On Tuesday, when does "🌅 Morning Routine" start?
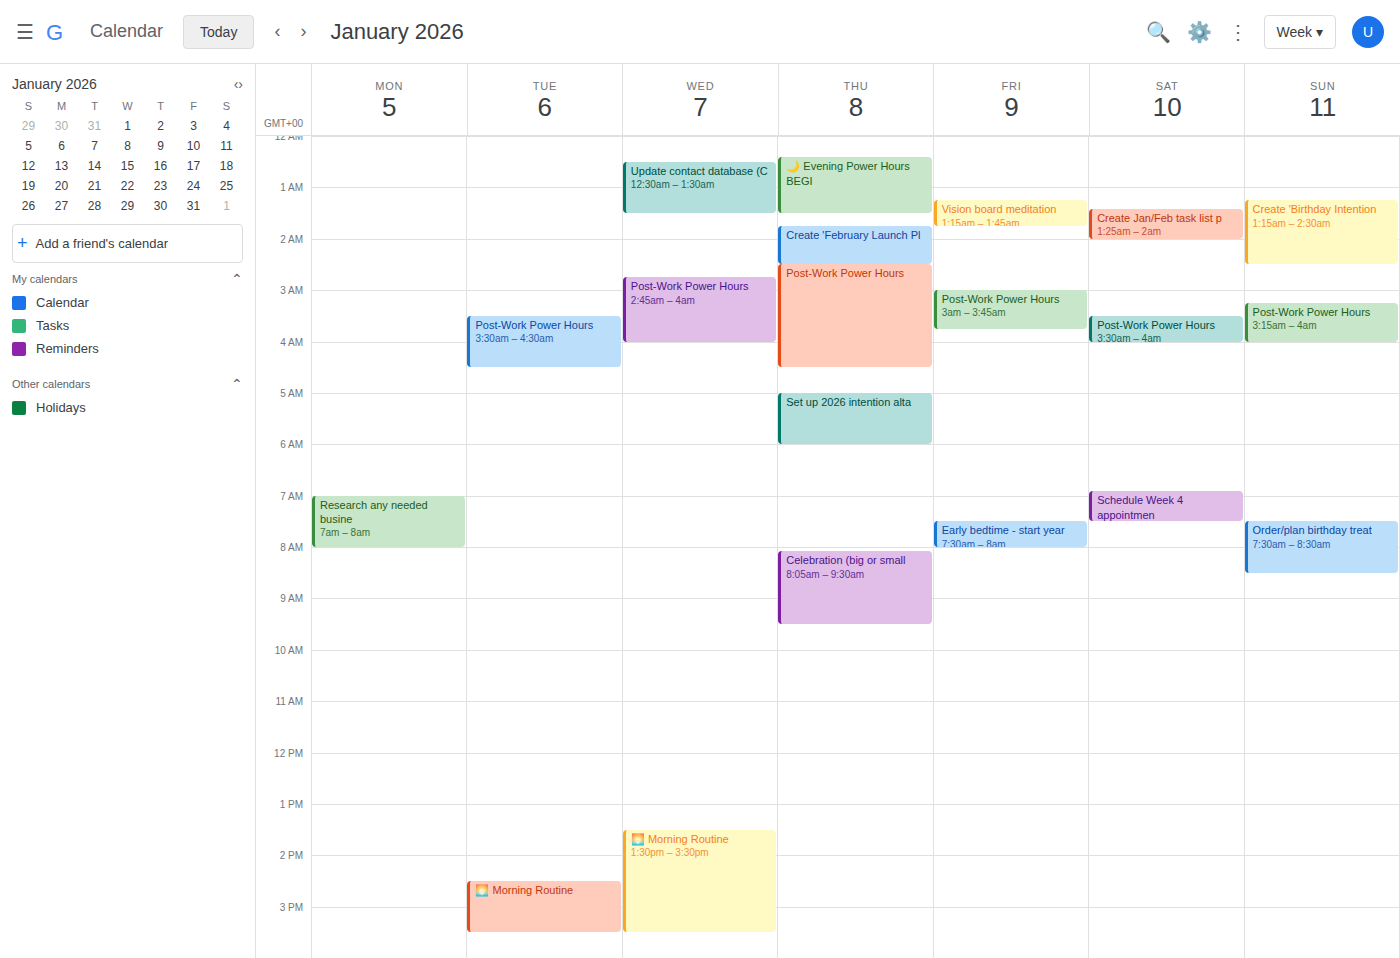
14:30